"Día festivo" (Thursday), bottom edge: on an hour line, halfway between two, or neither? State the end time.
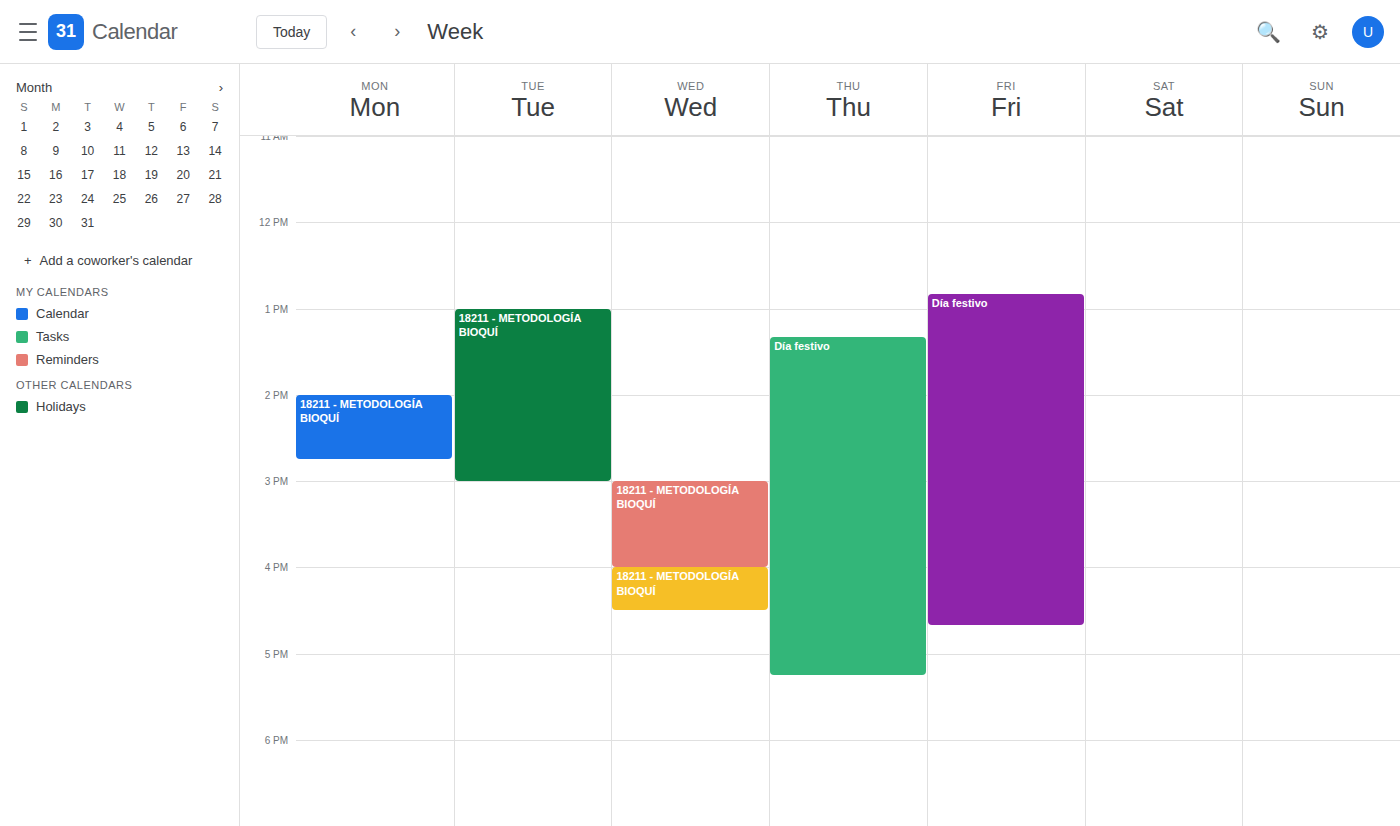
5:15 PM -- neither: a quarter of the way from the 5 PM line to the 6 PM line.